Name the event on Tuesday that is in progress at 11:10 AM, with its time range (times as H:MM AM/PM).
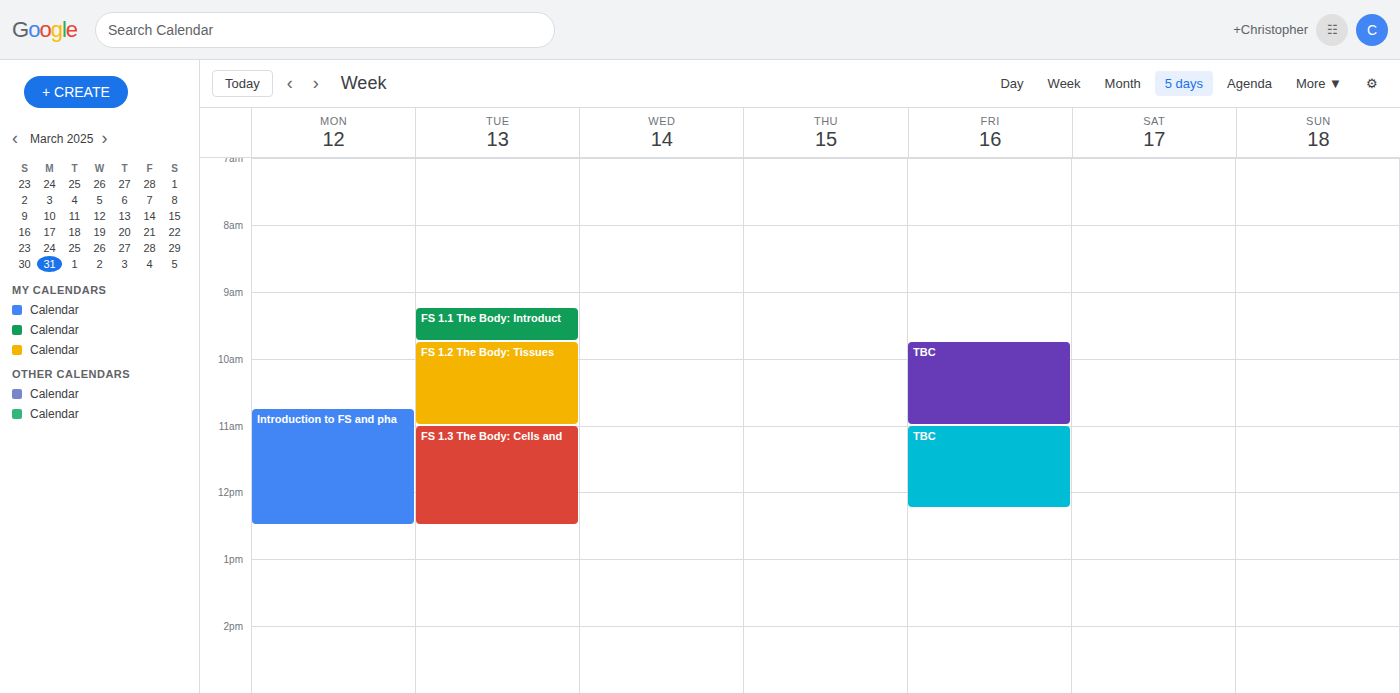
"FS 1.3 The Body: Cells and", 11:00 AM to 12:30 PM